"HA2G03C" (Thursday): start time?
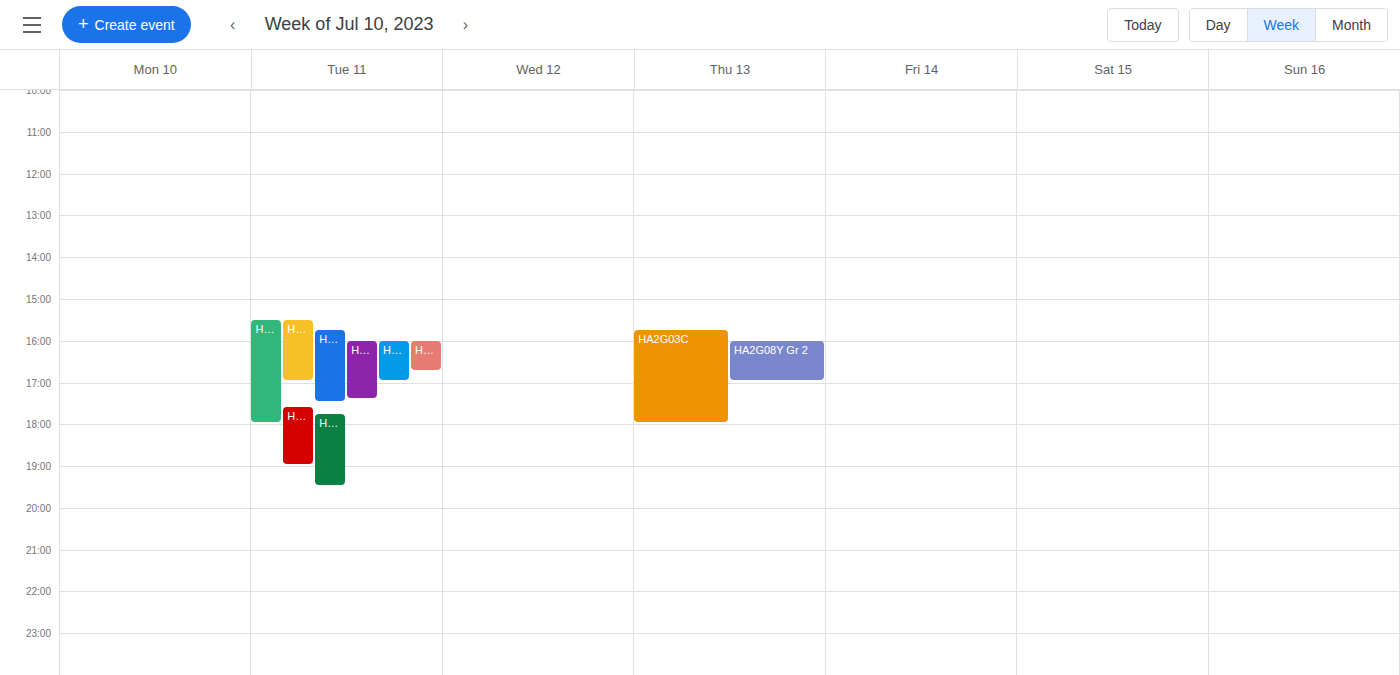
3:45 PM